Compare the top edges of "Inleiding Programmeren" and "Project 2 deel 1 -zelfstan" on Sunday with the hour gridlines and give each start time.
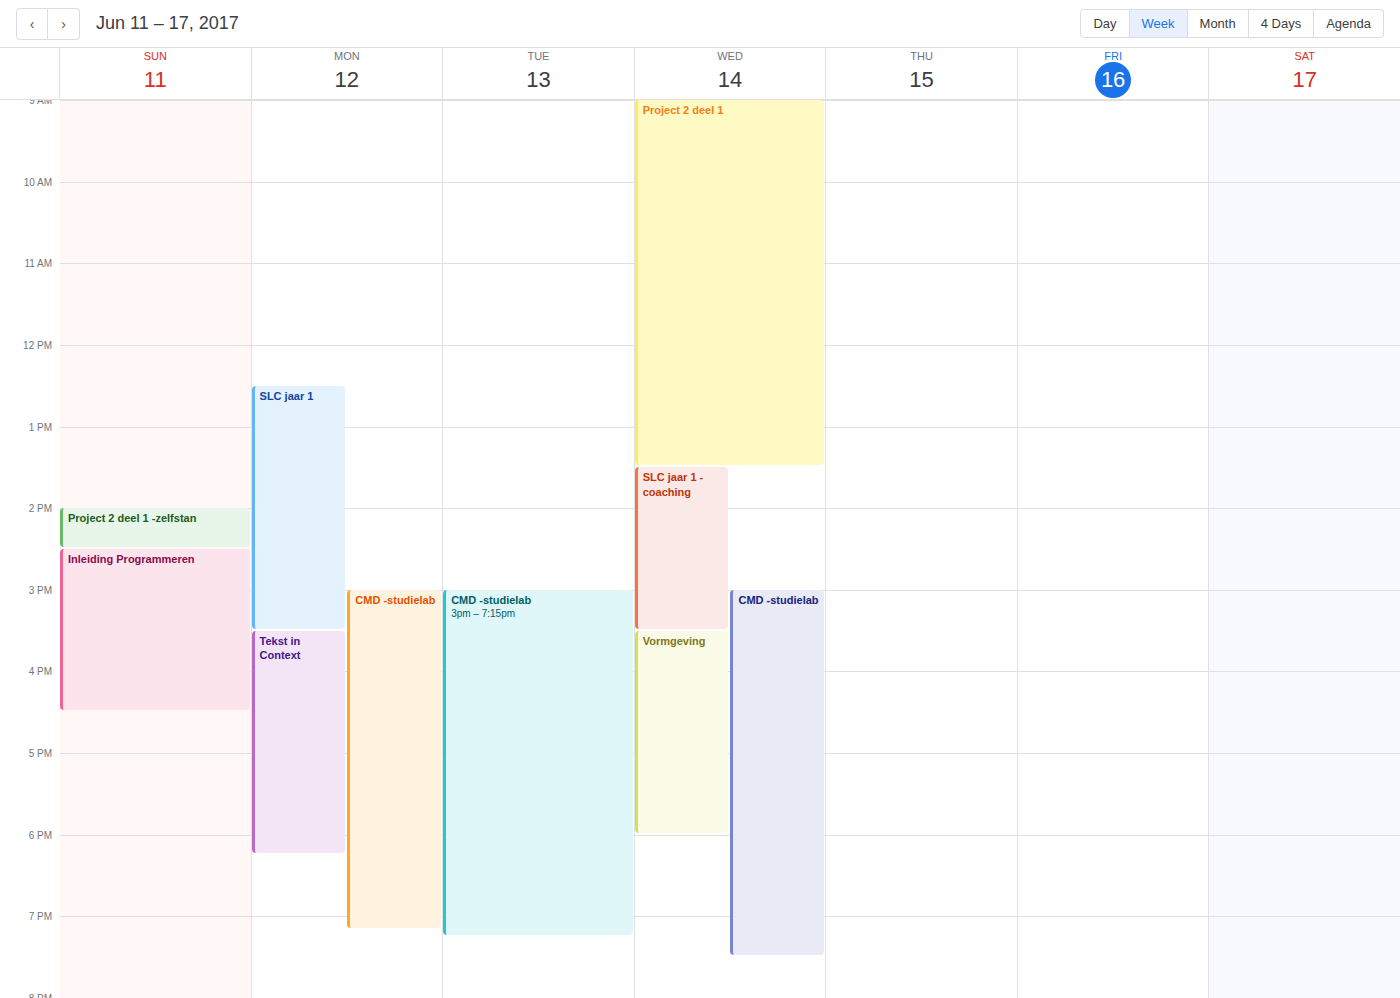
"Inleiding Programmeren": 2:30 PM, halfway between the 2 PM and 3 PM lines. "Project 2 deel 1 -zelfstan": 2:00 PM, exactly on the 2 PM line.